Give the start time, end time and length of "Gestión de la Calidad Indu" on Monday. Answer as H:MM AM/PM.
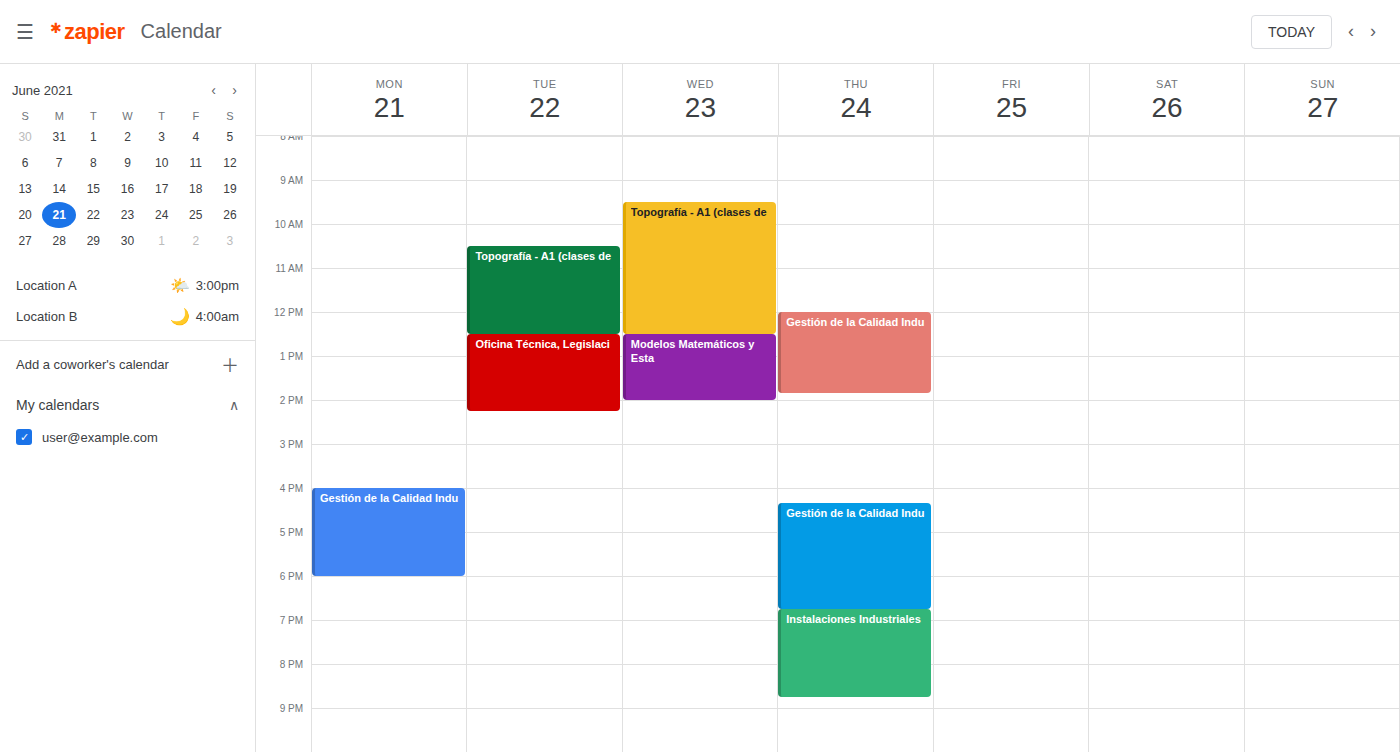
4:00 PM to 6:00 PM, 2 hours